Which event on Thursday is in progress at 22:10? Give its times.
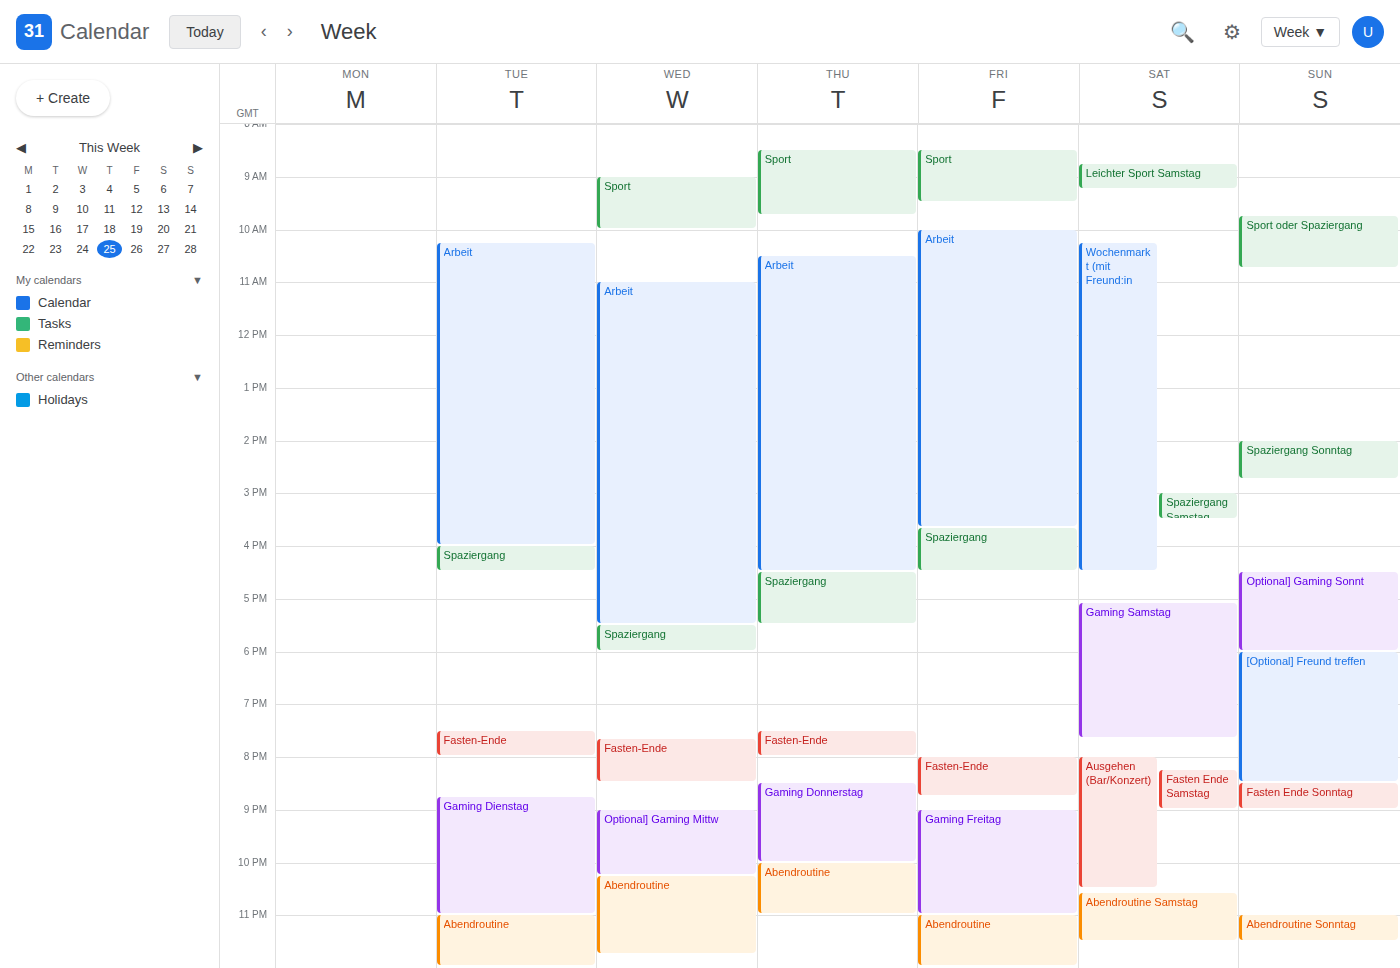
"Abendroutine", 22:00 to 23:00